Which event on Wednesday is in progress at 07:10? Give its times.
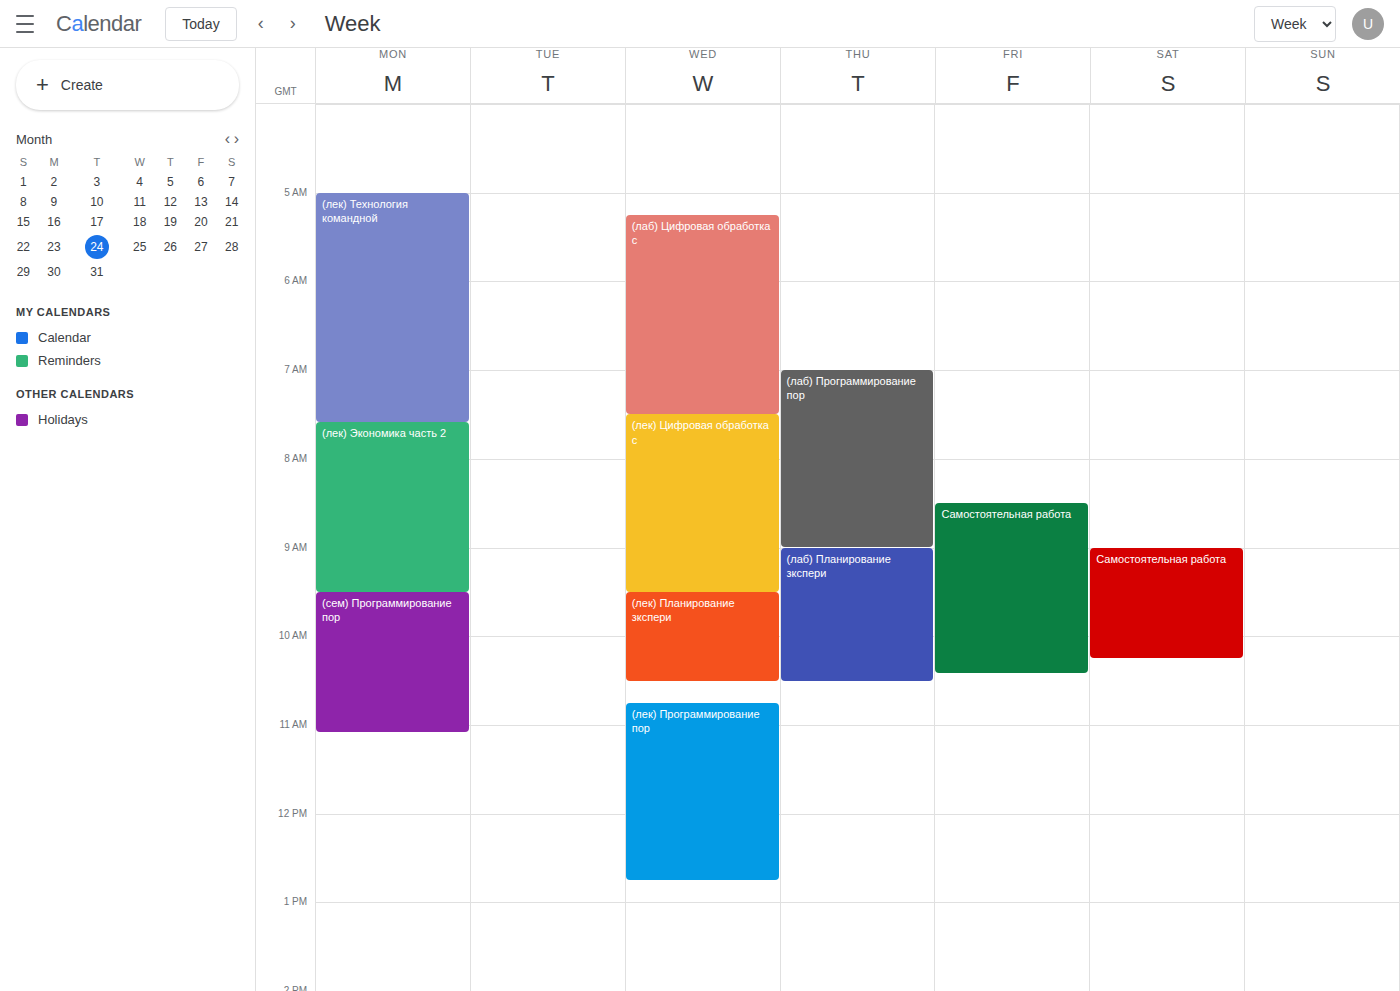
"(лаб) Цифровая обработка с", 05:15 to 07:30